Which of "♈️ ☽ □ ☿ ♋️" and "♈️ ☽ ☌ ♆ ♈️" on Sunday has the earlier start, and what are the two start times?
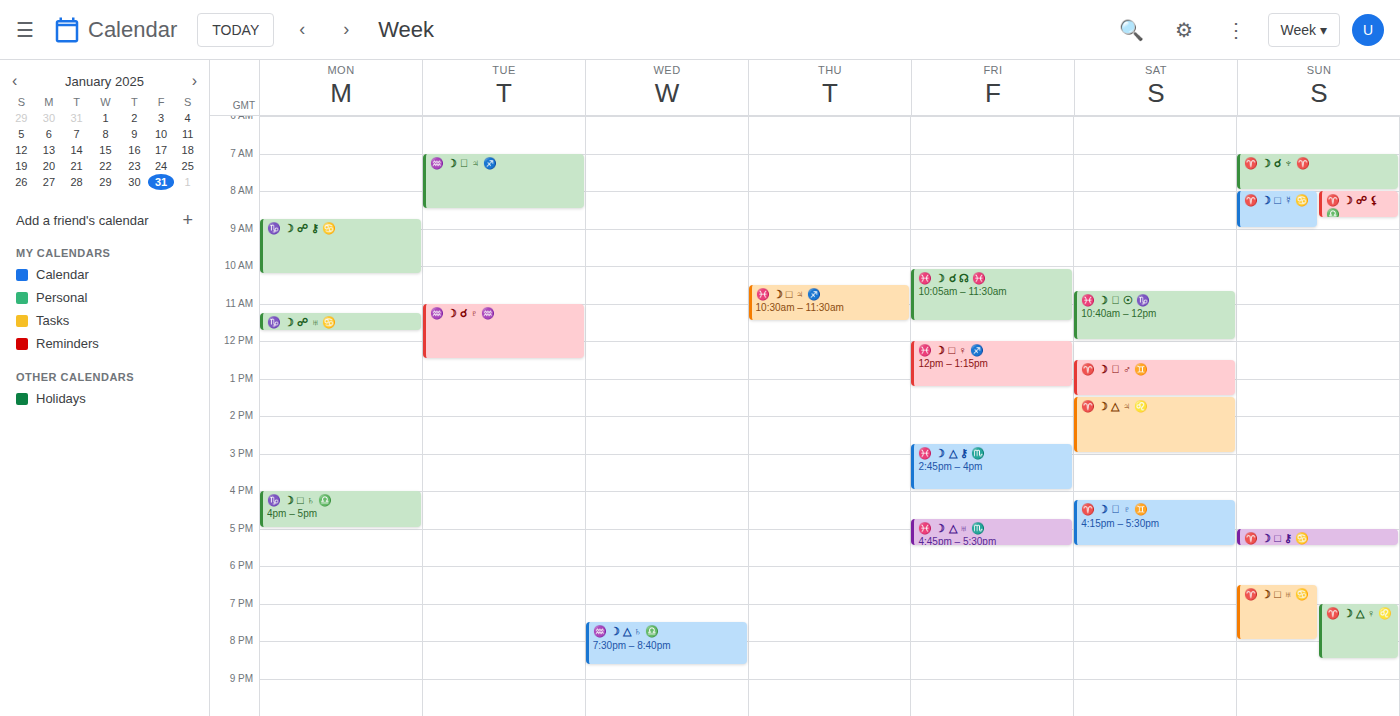
"♈️ ☽ ☌ ♆ ♈️" 07:00; "♈️ ☽ □ ☿ ♋️" 08:00.